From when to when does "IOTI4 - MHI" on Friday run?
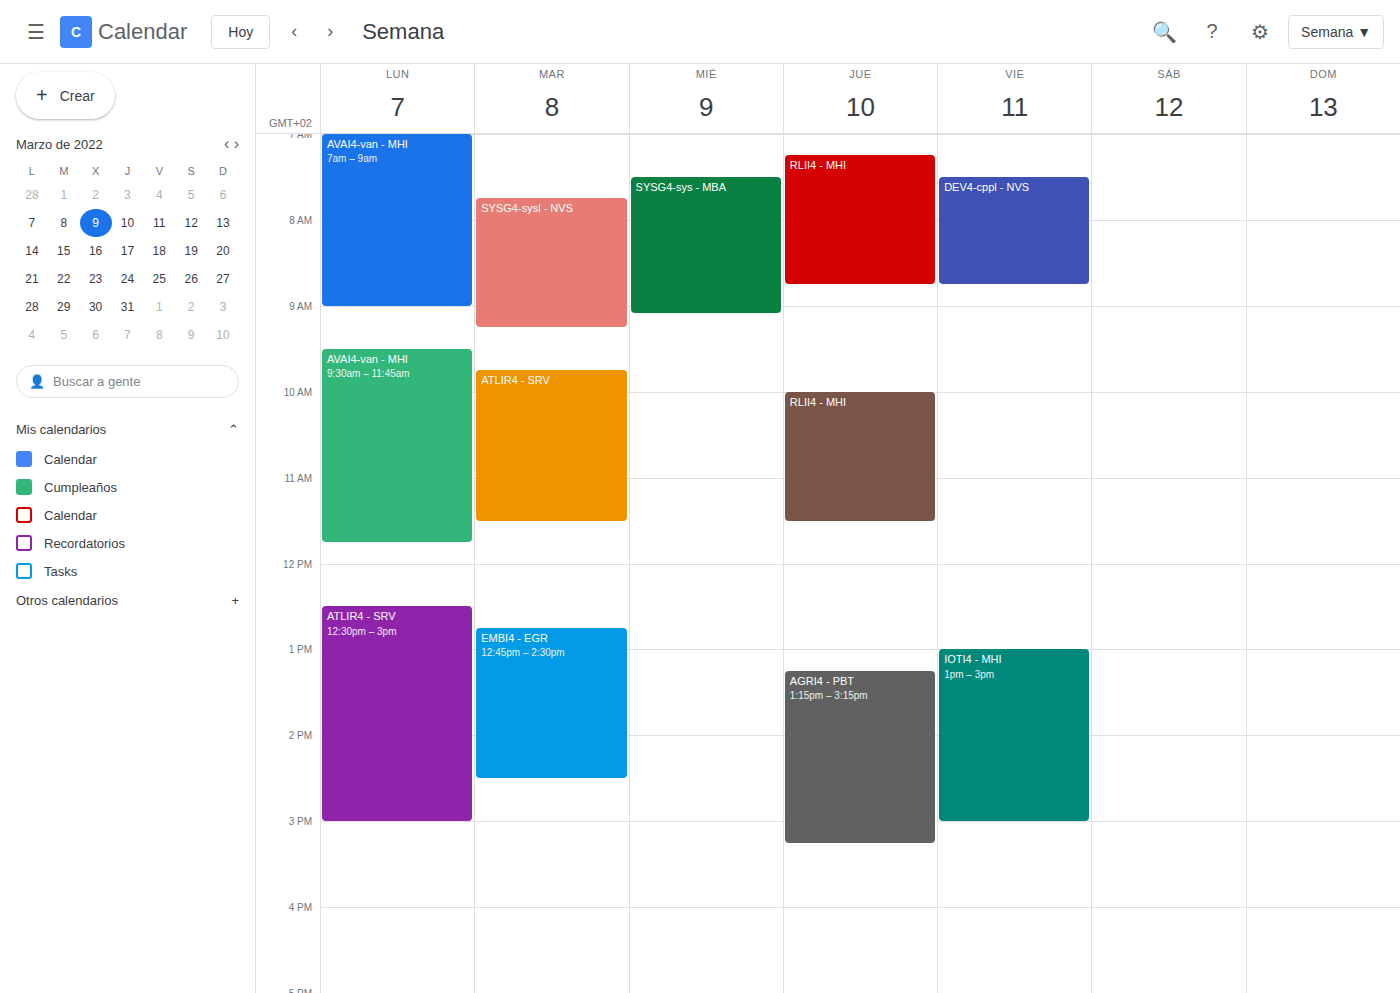
1:00 PM to 3:00 PM